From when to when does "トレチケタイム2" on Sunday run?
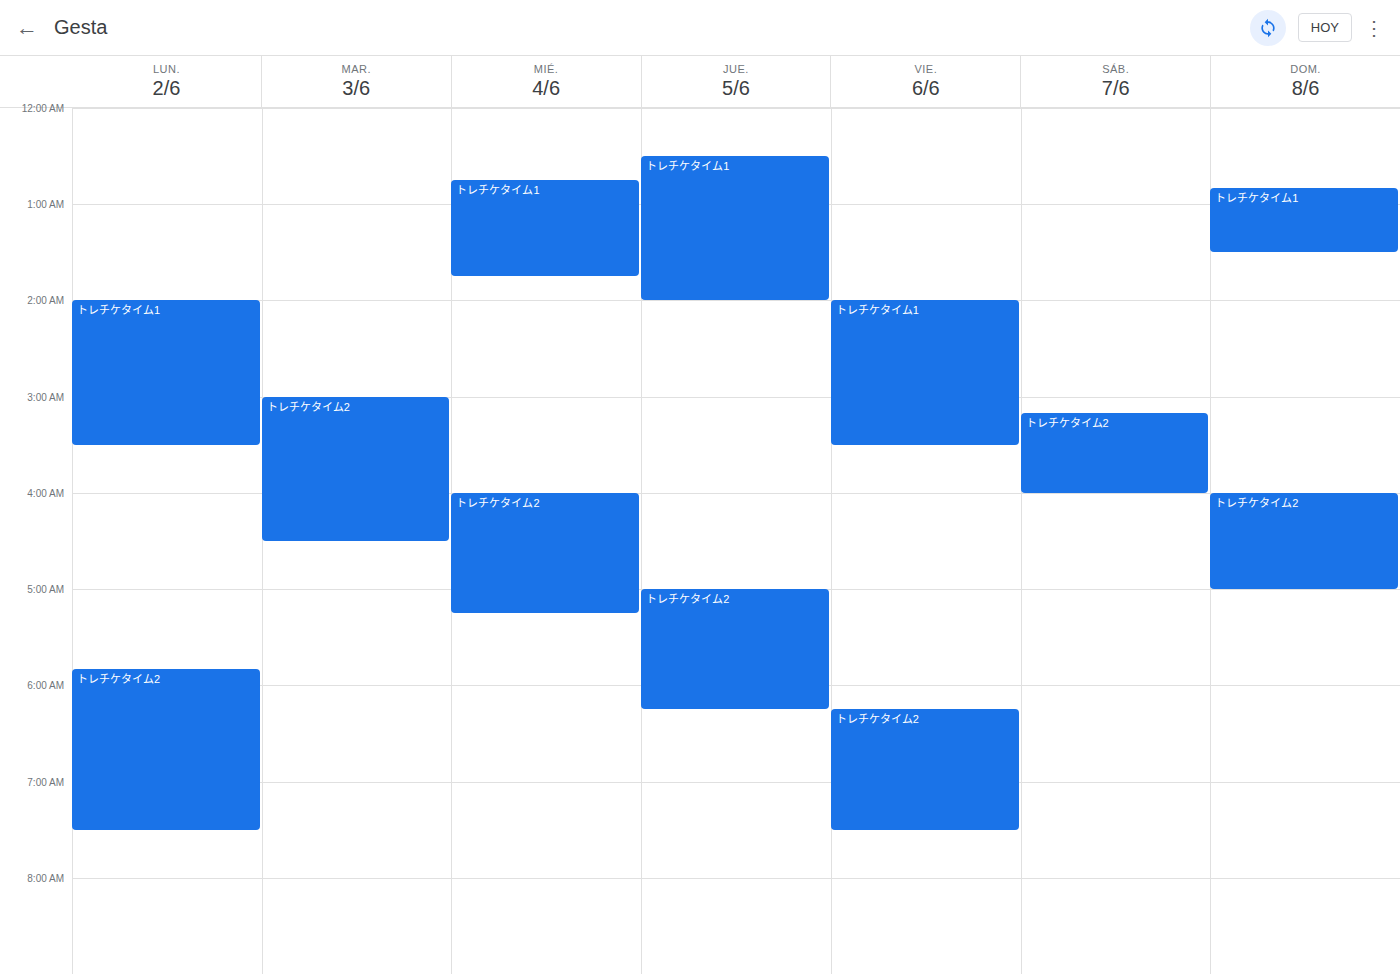
4:00 AM to 5:00 AM